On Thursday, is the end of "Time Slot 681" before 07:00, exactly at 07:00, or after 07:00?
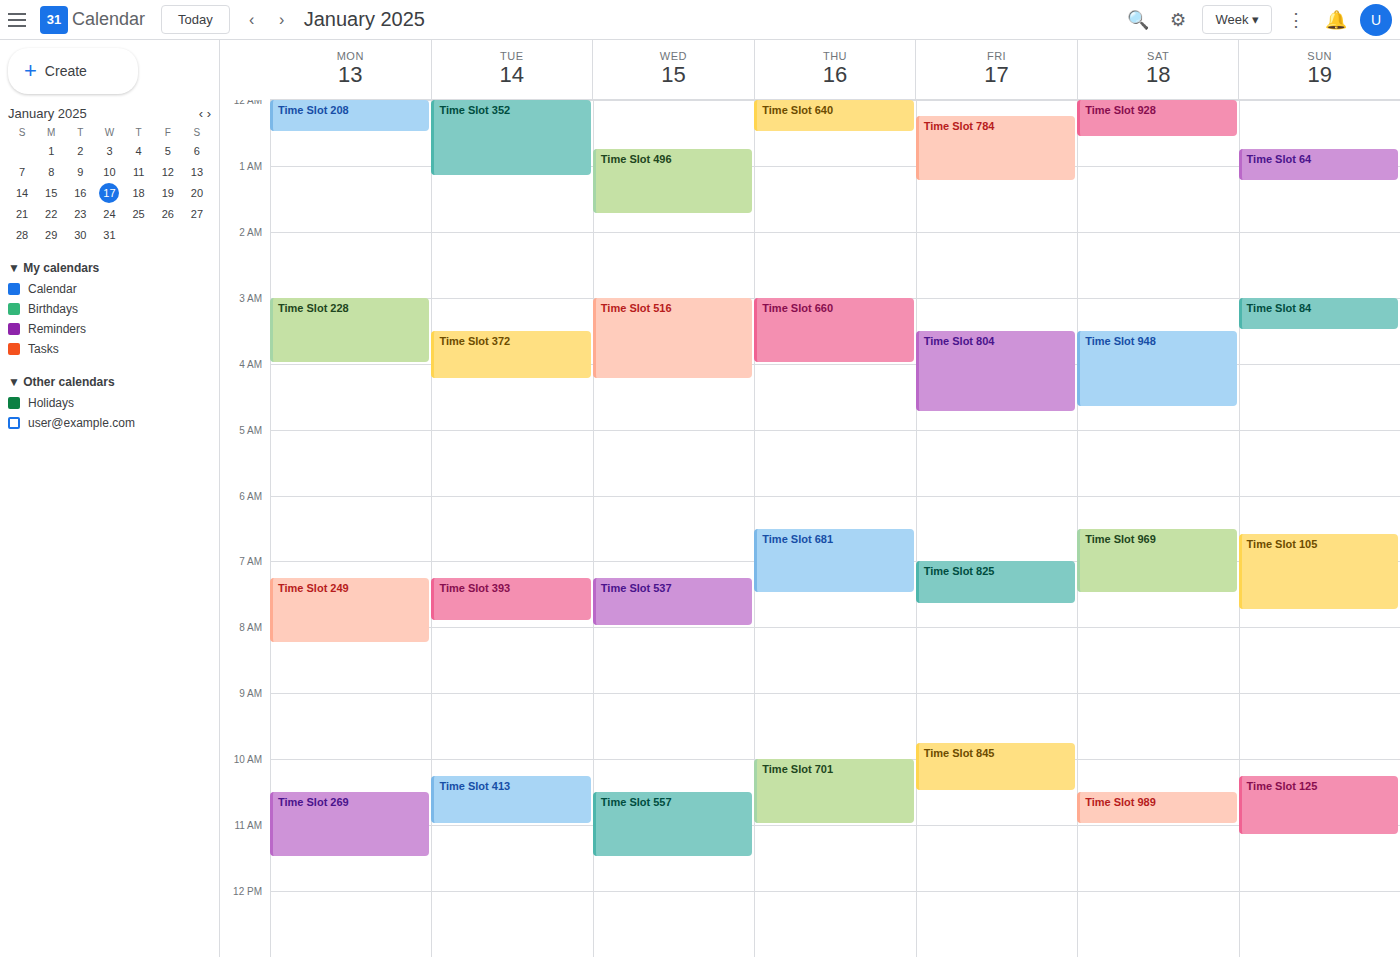
07:30 -- after 07:00, 30 minutes below the 07:00 line.